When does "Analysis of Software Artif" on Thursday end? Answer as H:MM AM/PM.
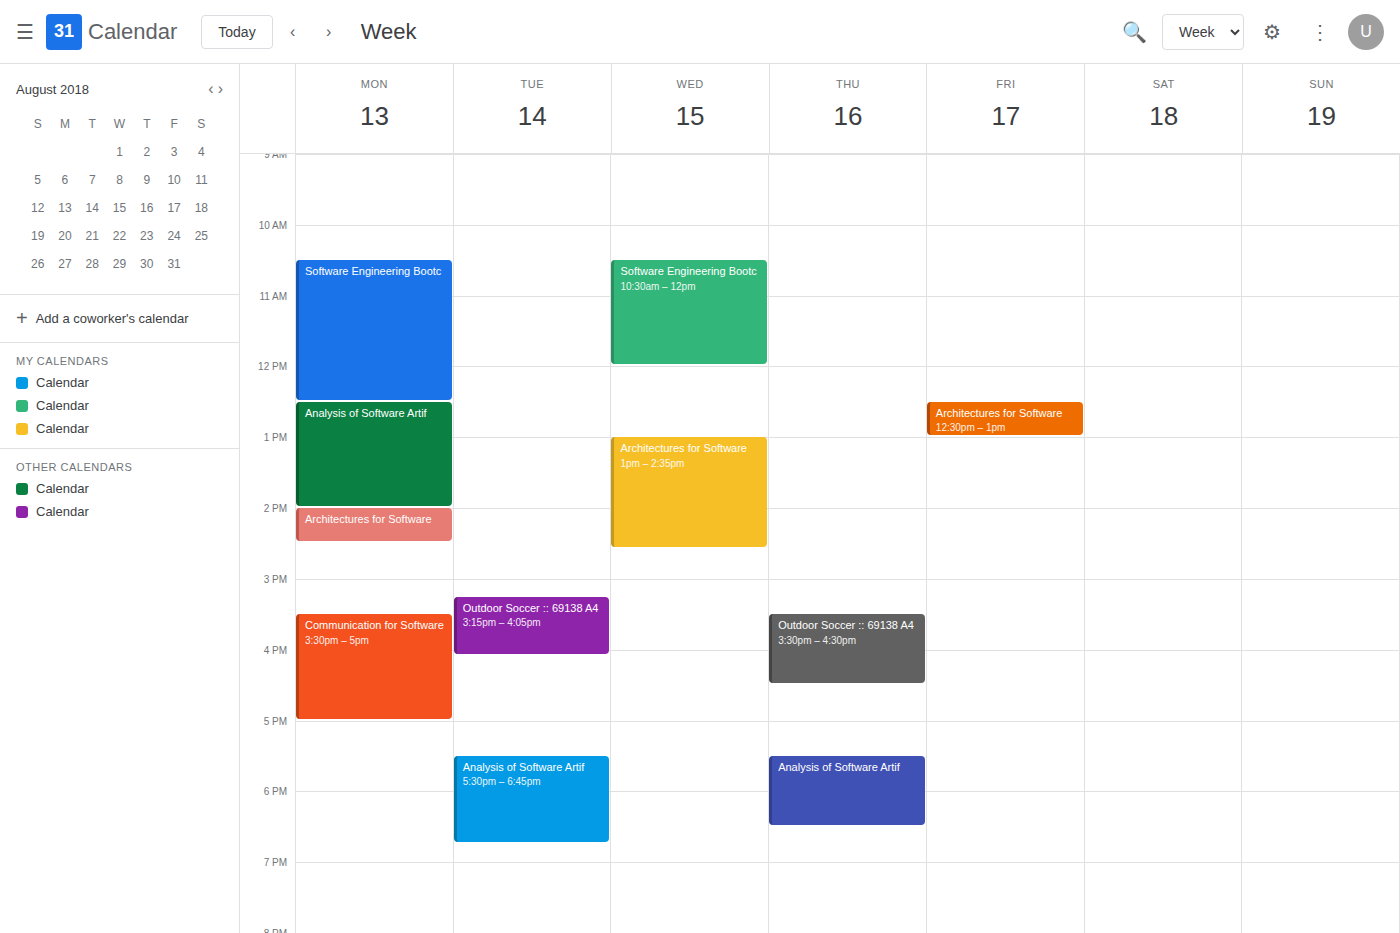
6:30 PM